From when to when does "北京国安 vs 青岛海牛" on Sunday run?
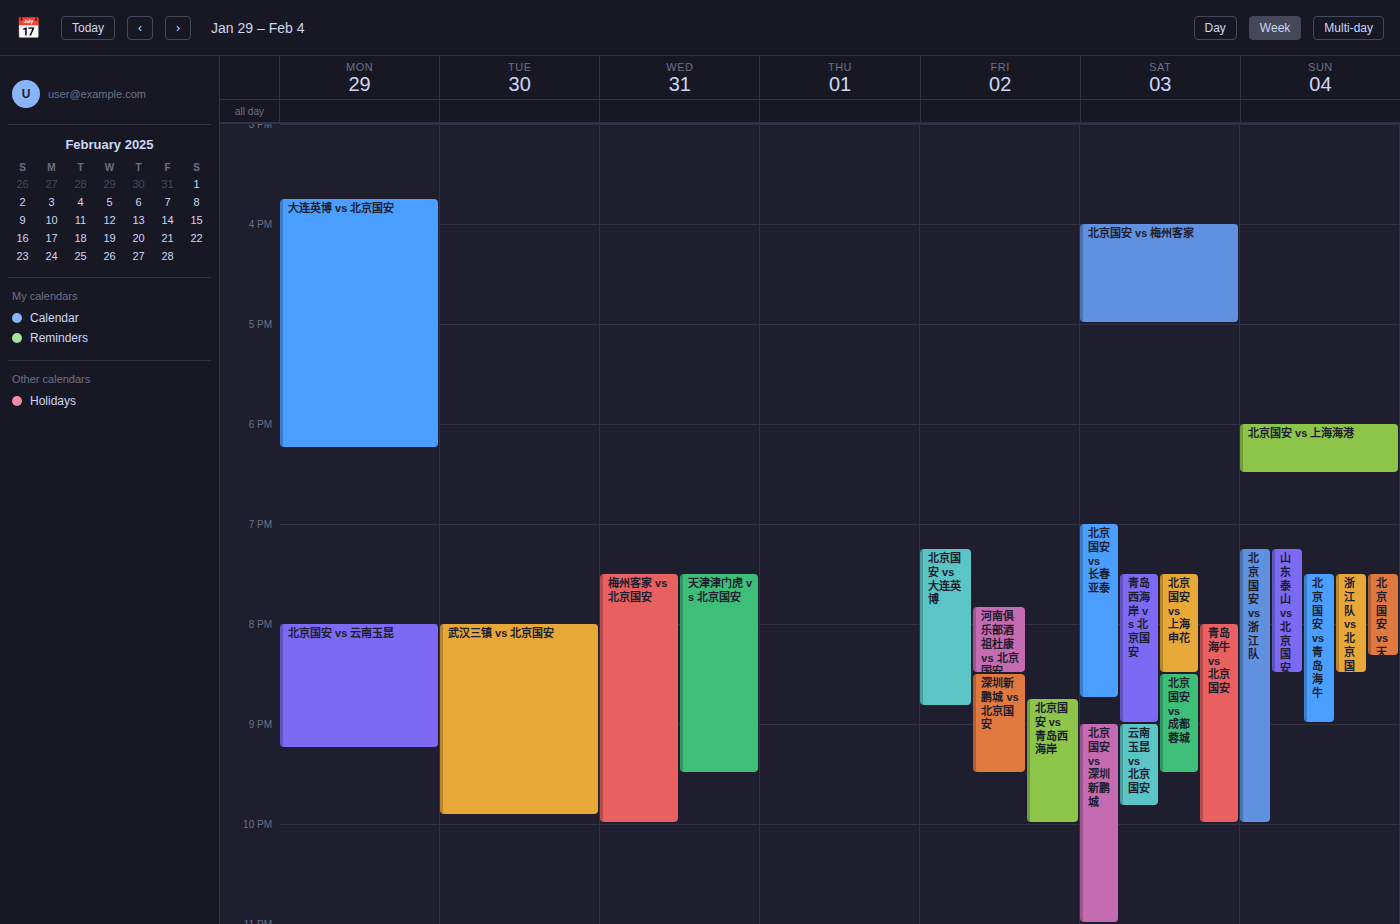
7:30 PM to 9:00 PM